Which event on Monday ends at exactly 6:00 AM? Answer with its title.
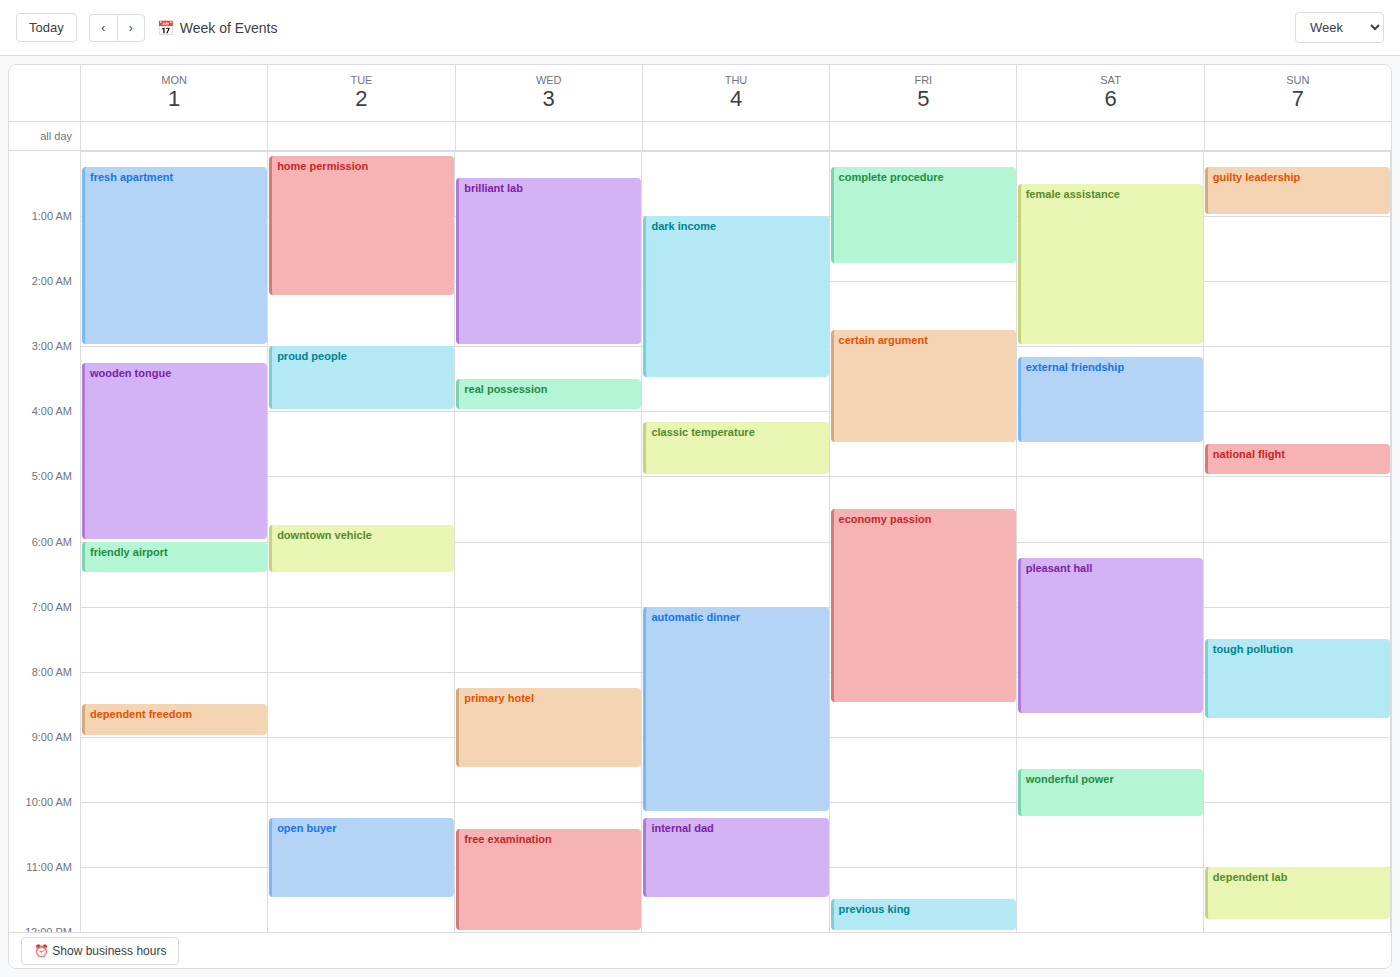
"wooden tongue"